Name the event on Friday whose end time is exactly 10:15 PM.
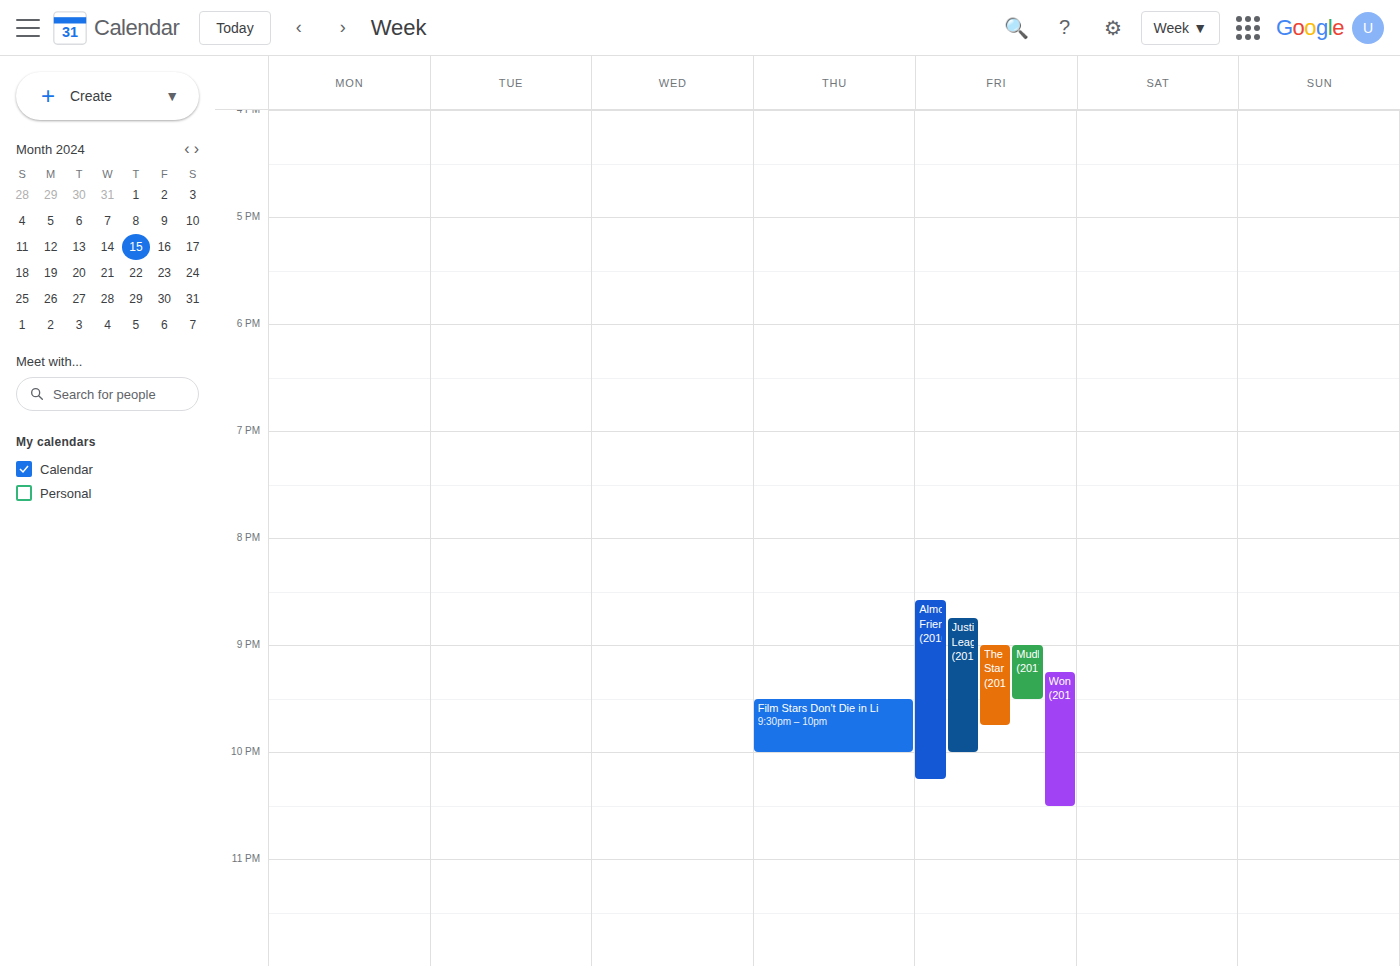
"Almost Friends (2016)"